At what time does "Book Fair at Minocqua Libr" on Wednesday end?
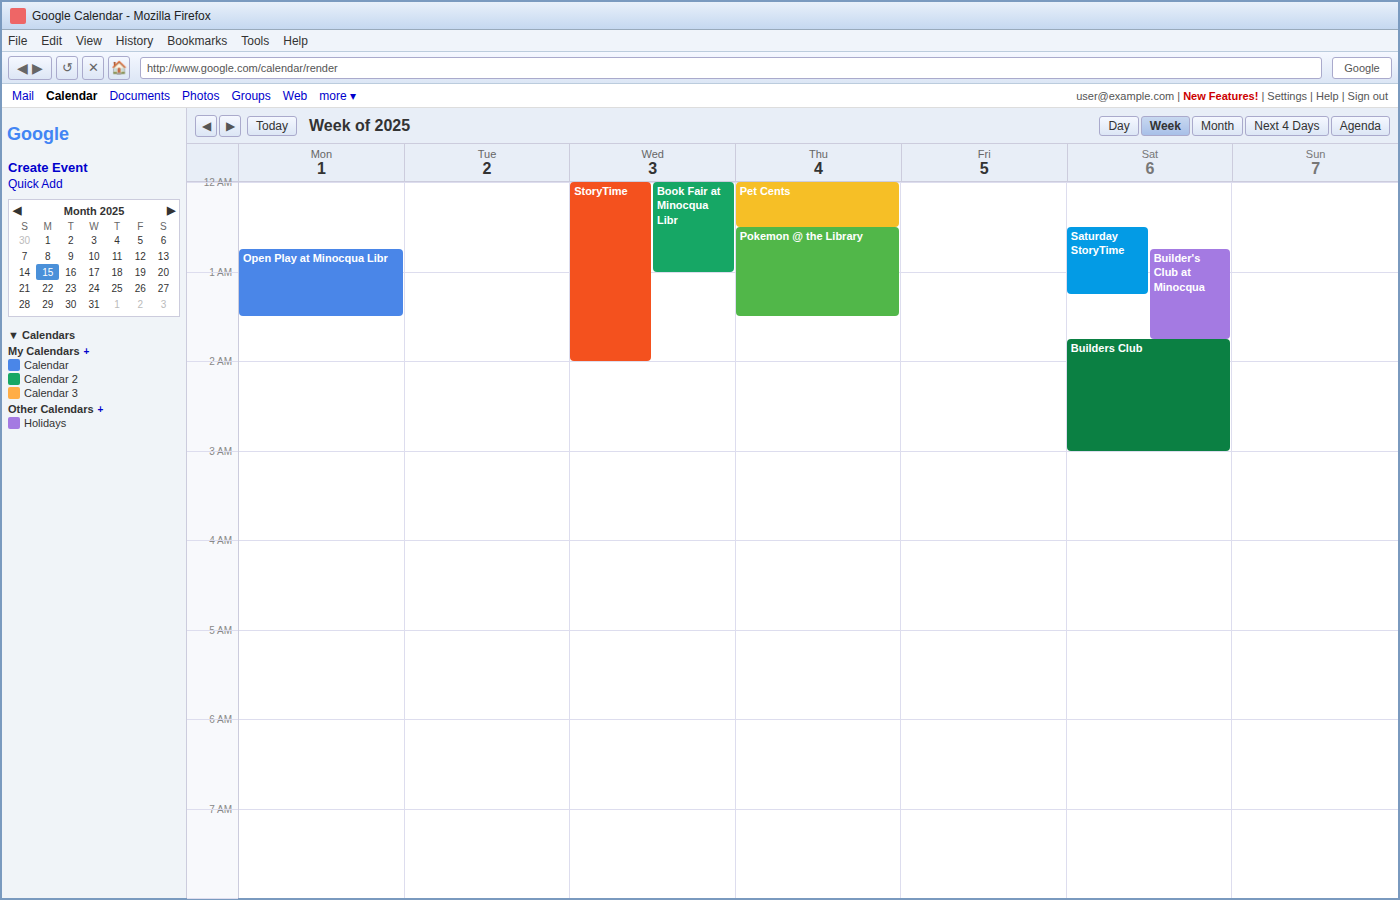
01:00